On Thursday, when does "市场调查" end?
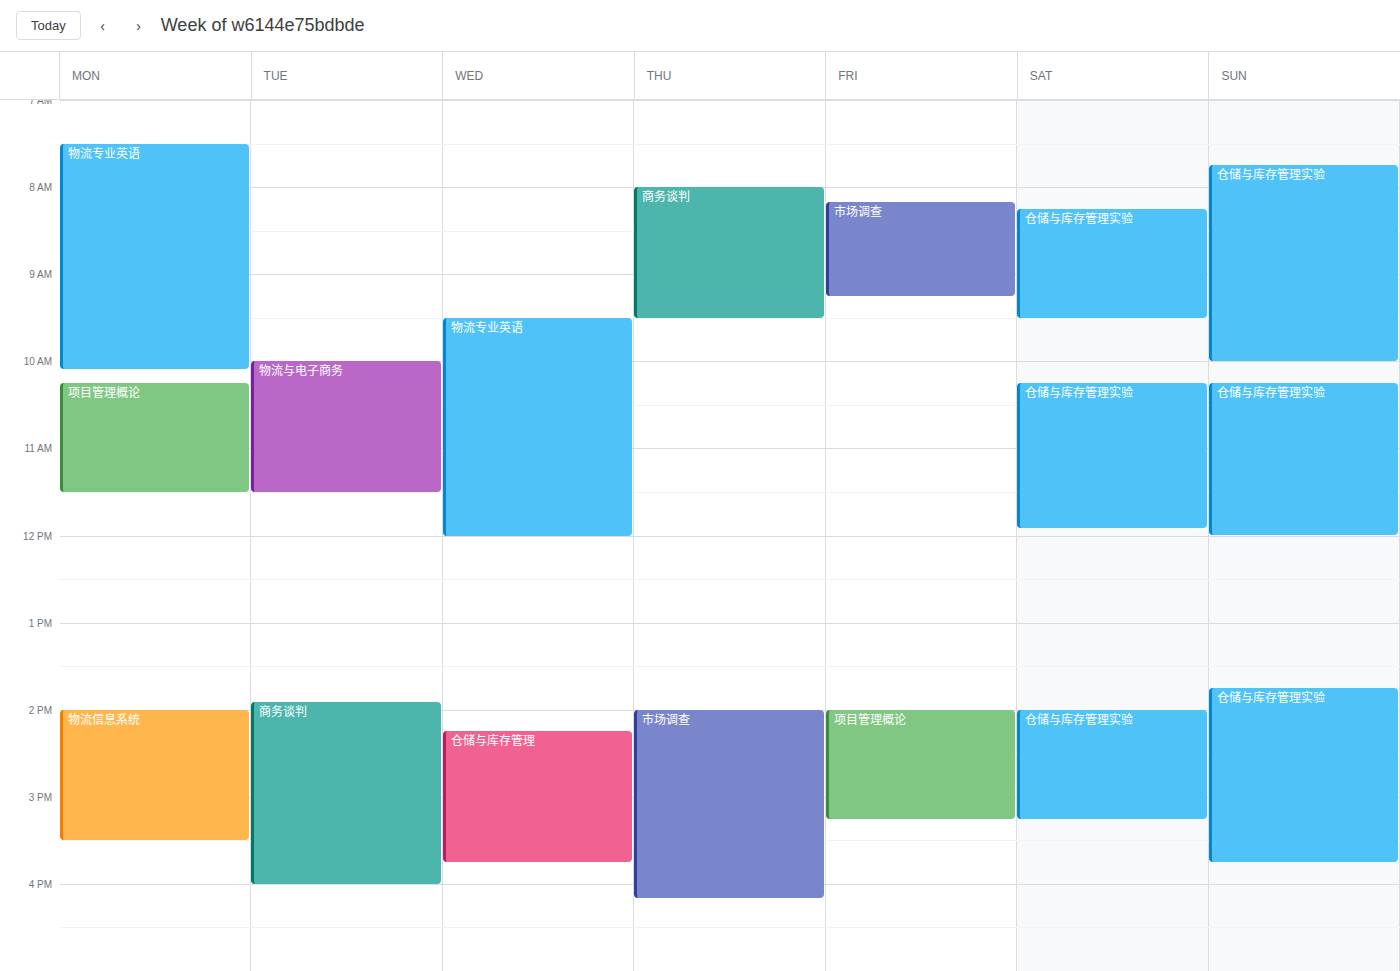
4:10 PM